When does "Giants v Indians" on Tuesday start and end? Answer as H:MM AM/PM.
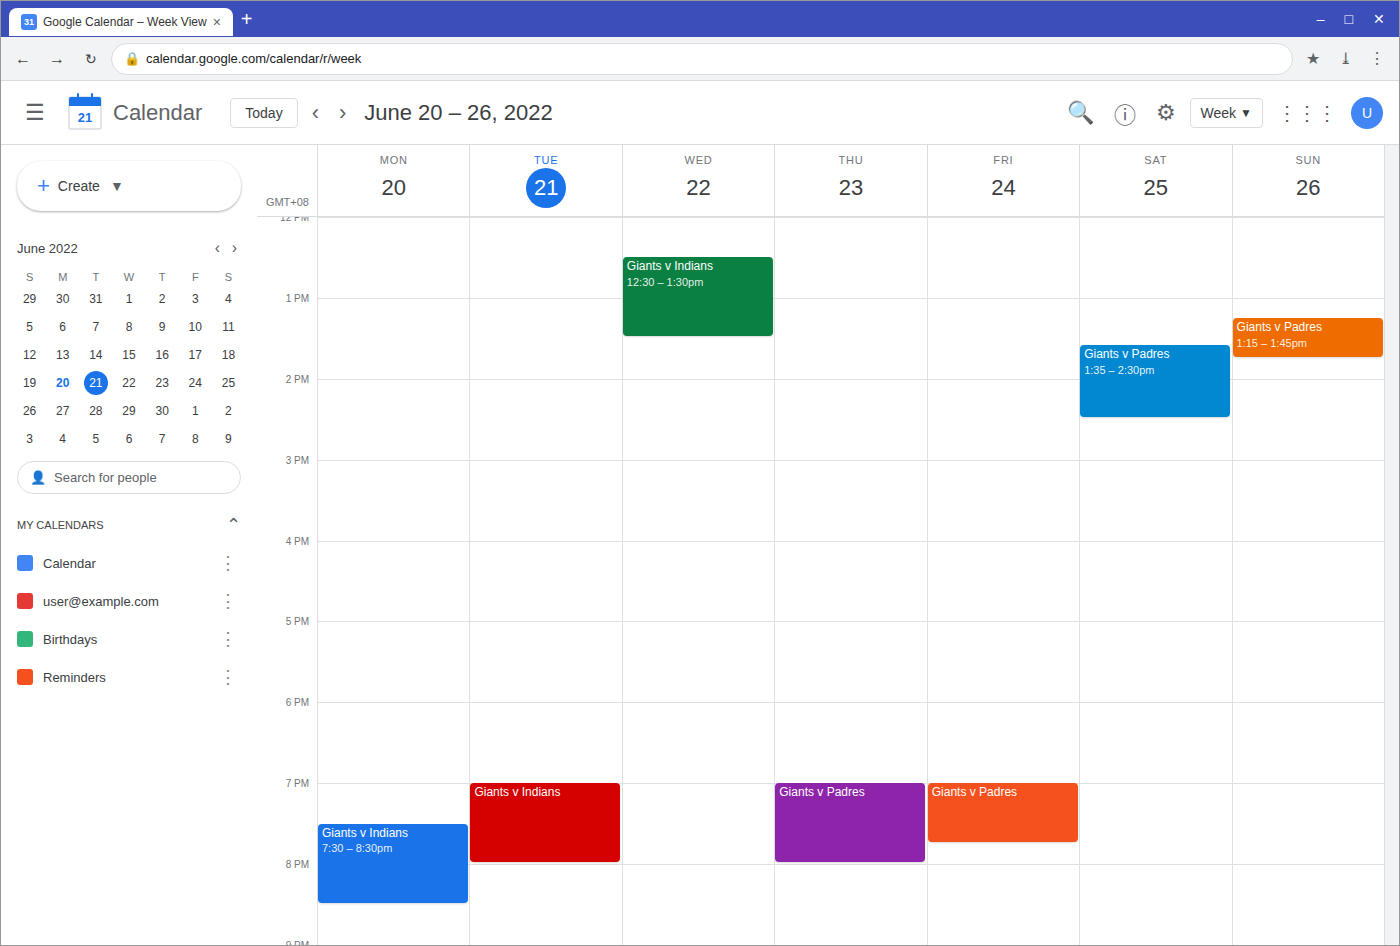
7:00 PM to 8:00 PM